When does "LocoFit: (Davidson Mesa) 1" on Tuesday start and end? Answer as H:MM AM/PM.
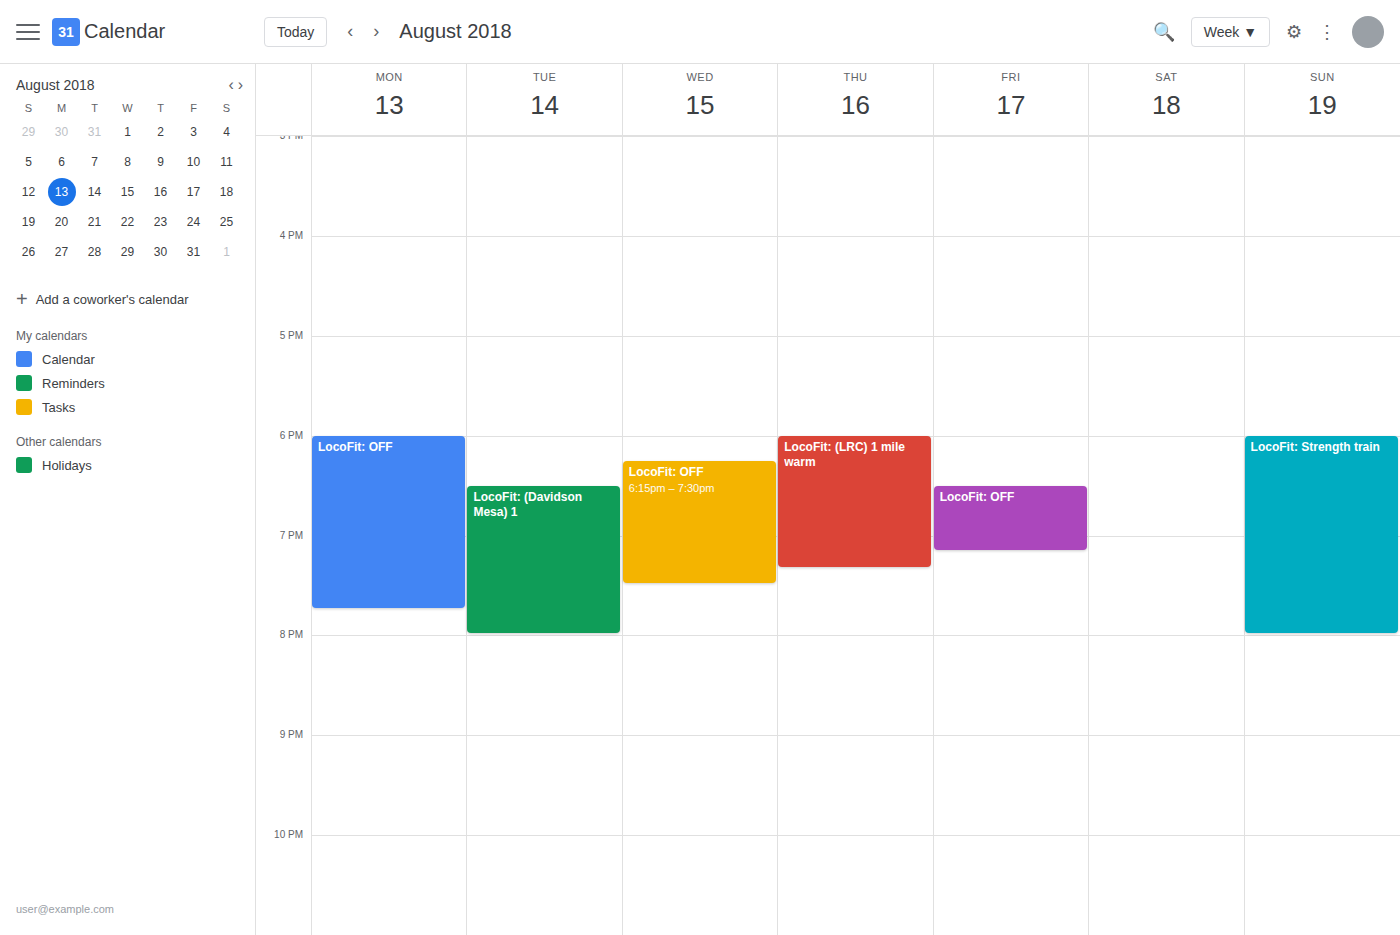
6:30 PM to 8:00 PM